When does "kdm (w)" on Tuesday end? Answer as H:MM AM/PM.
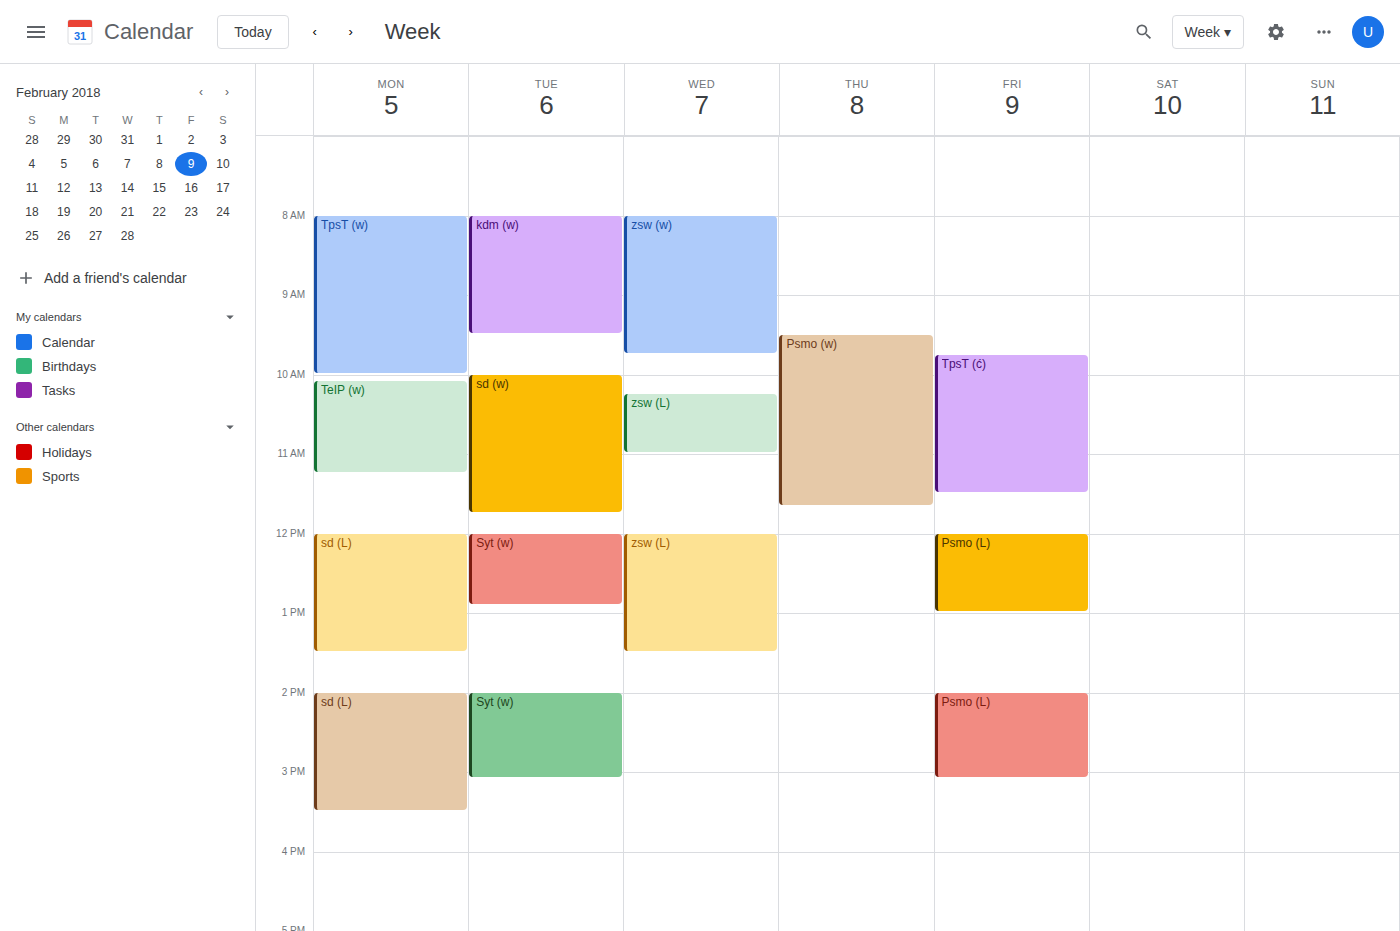
9:30 AM